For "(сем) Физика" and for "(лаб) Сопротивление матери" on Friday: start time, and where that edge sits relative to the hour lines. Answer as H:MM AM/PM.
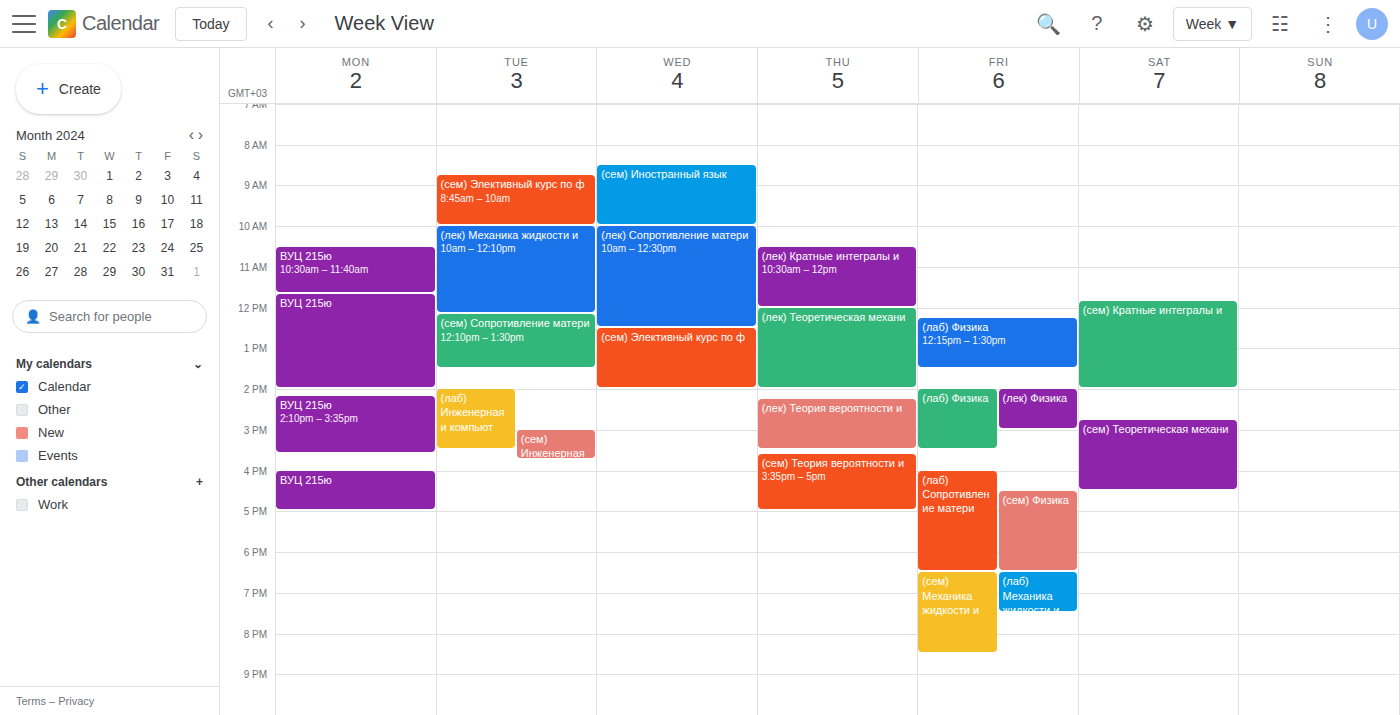
"(сем) Физика": 4:30 PM, halfway between the 4 PM and 5 PM lines. "(лаб) Сопротивление матери": 4:00 PM, exactly on the 4 PM line.